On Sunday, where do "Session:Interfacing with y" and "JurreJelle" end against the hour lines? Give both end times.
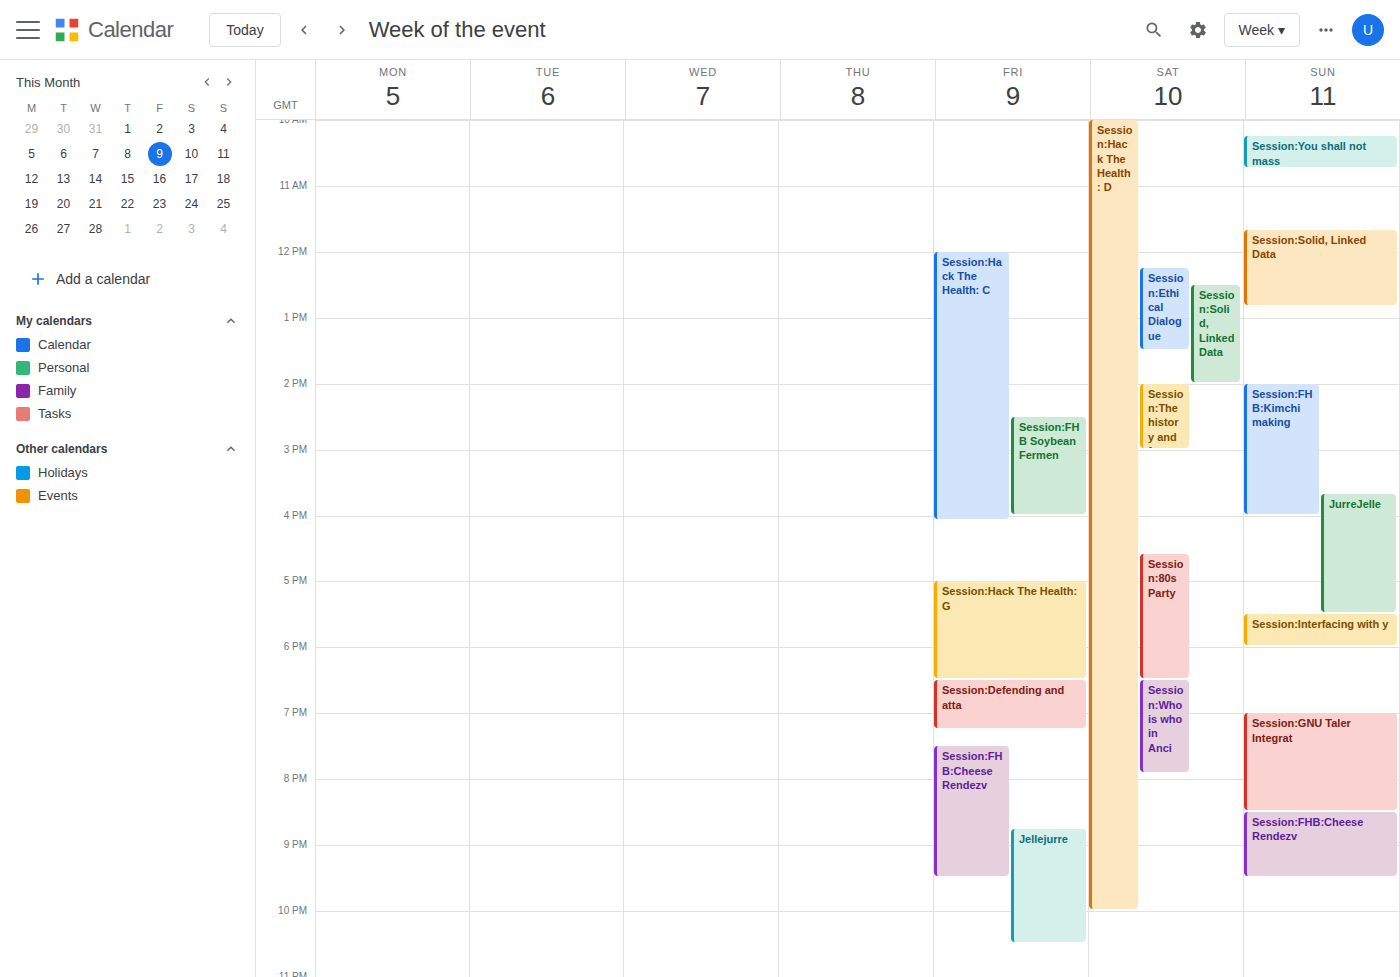
"Session:Interfacing with y": 6:00 PM, exactly on the 6 PM line. "JurreJelle": 5:30 PM, halfway between the 5 PM and 6 PM lines.